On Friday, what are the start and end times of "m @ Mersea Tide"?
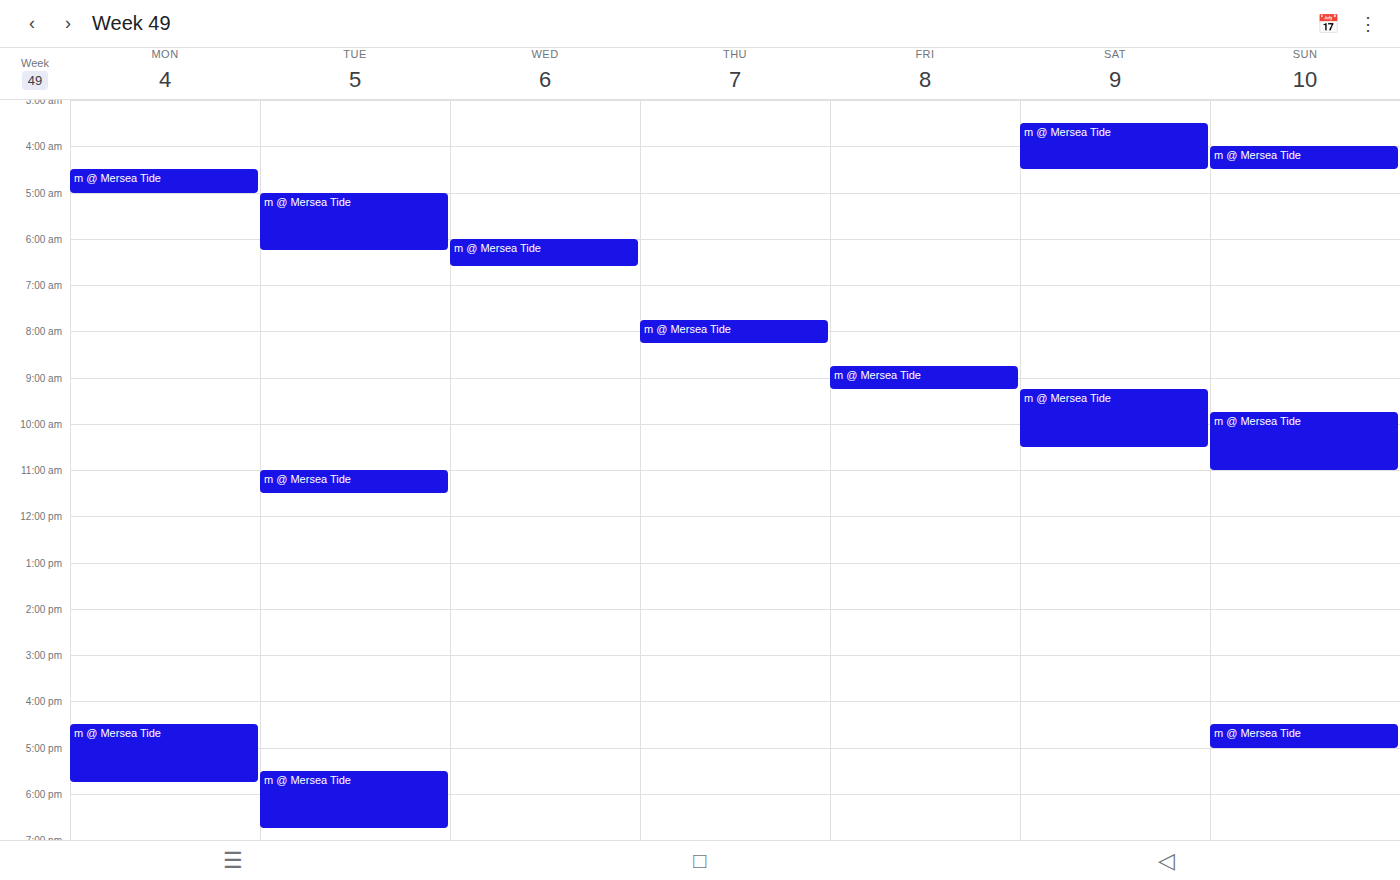
8:45 AM to 9:15 AM